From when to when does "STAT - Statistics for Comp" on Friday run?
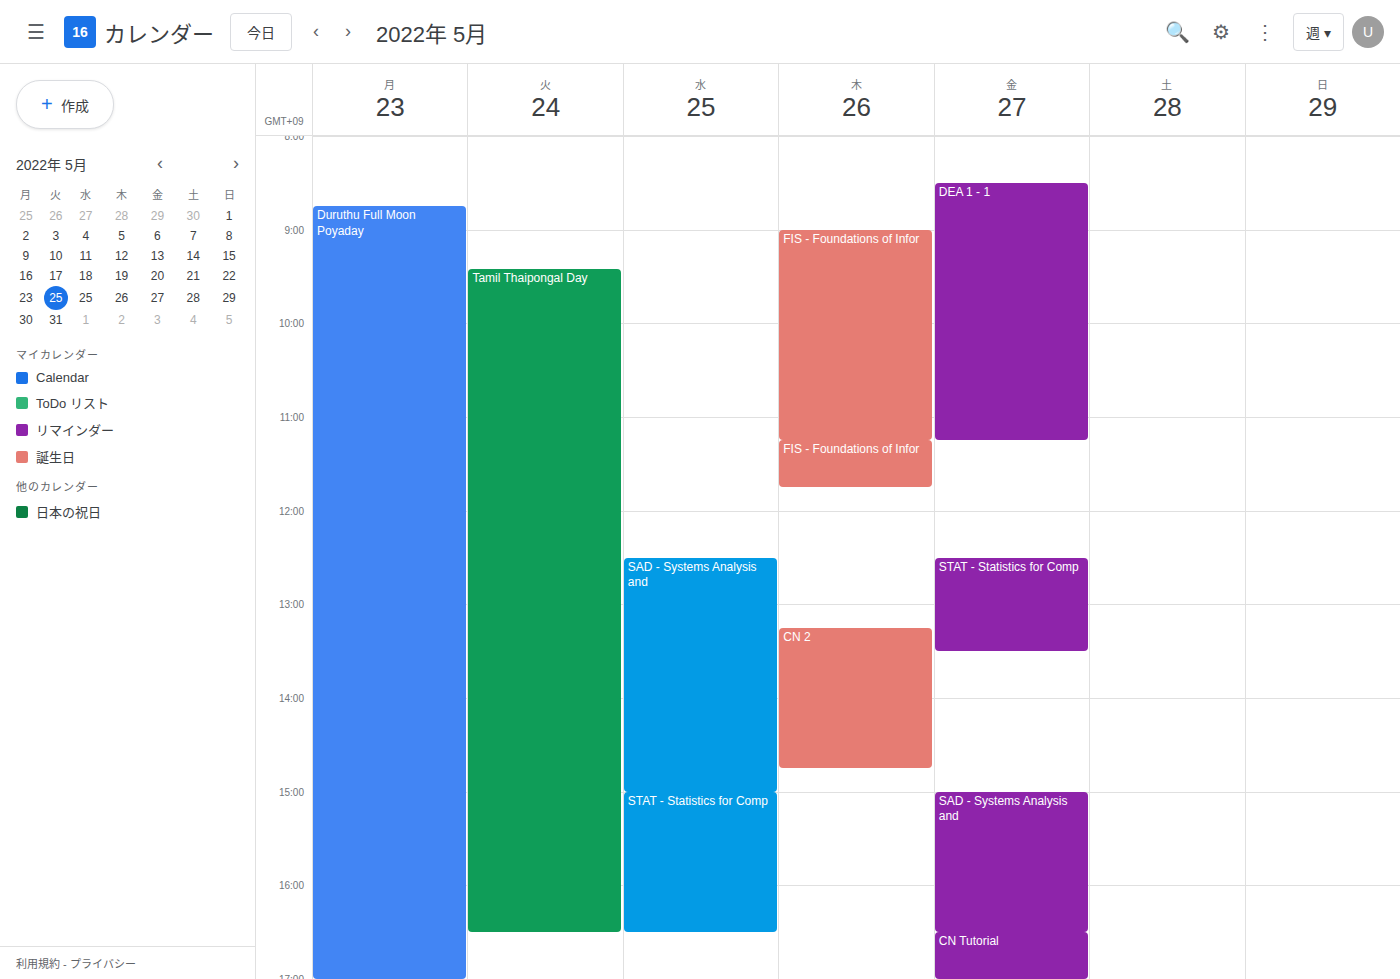
12:30 PM to 1:30 PM